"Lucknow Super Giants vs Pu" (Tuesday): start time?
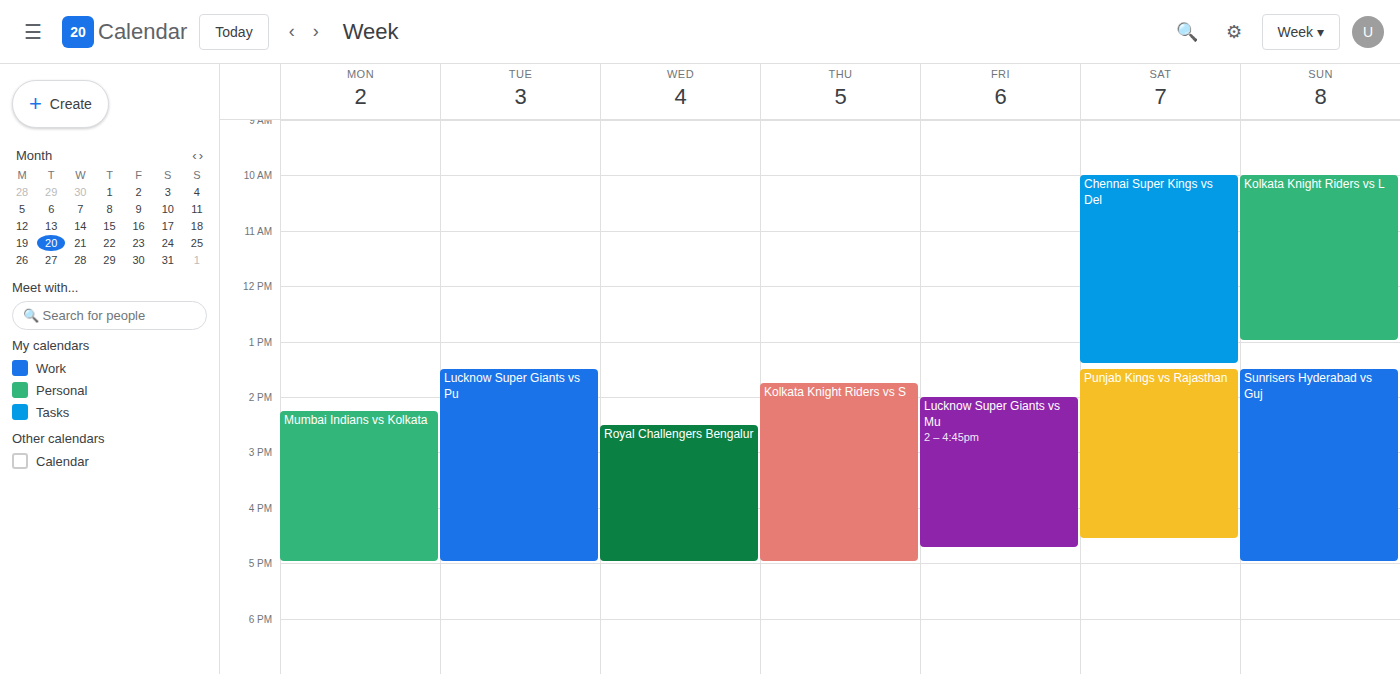
1:30 PM